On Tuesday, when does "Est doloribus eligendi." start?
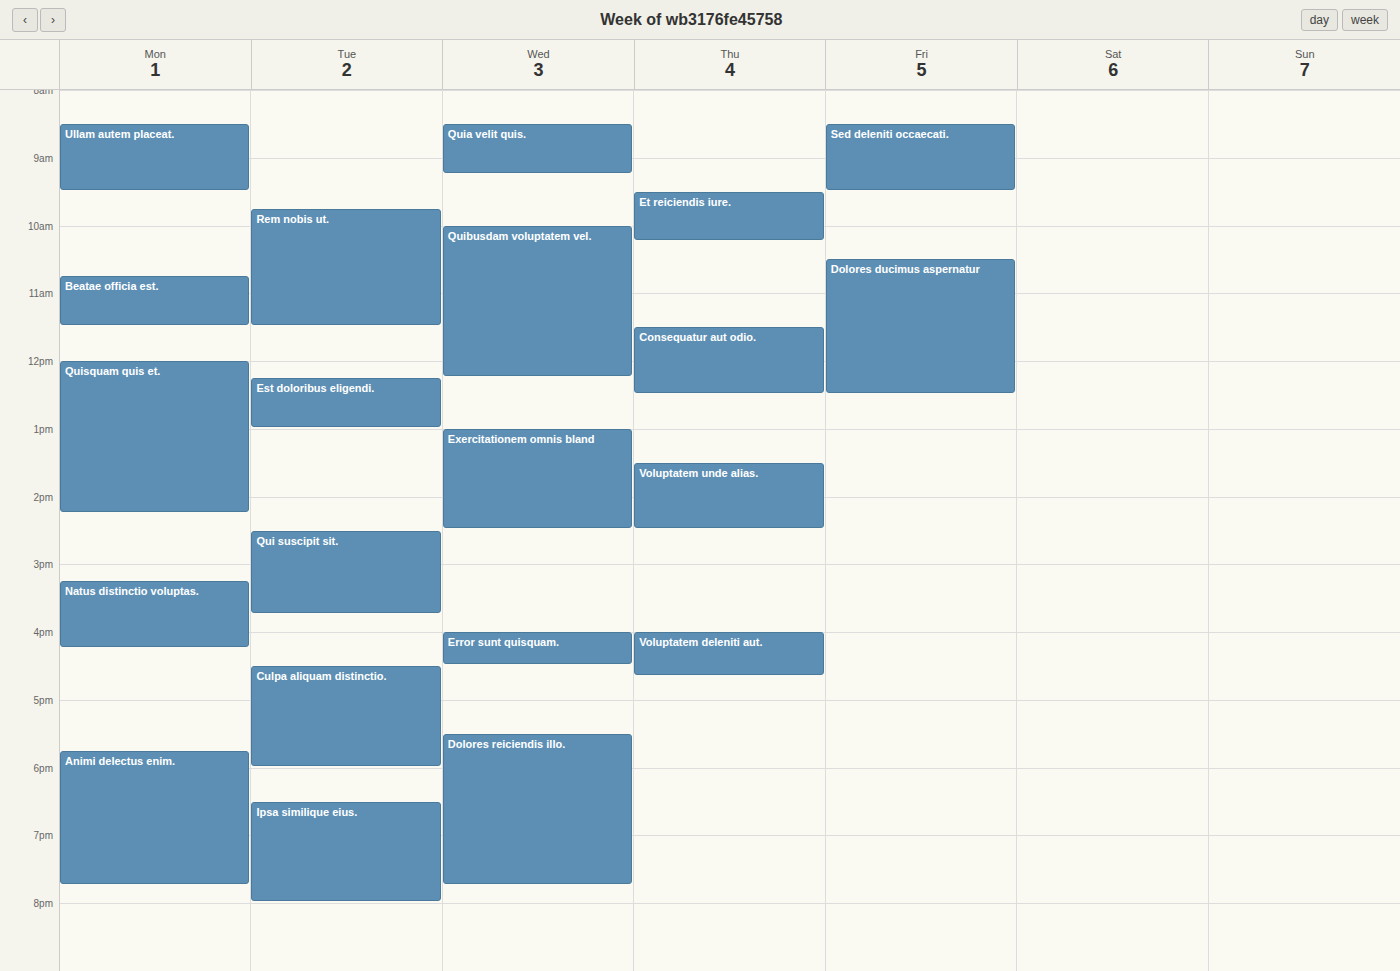
12:15